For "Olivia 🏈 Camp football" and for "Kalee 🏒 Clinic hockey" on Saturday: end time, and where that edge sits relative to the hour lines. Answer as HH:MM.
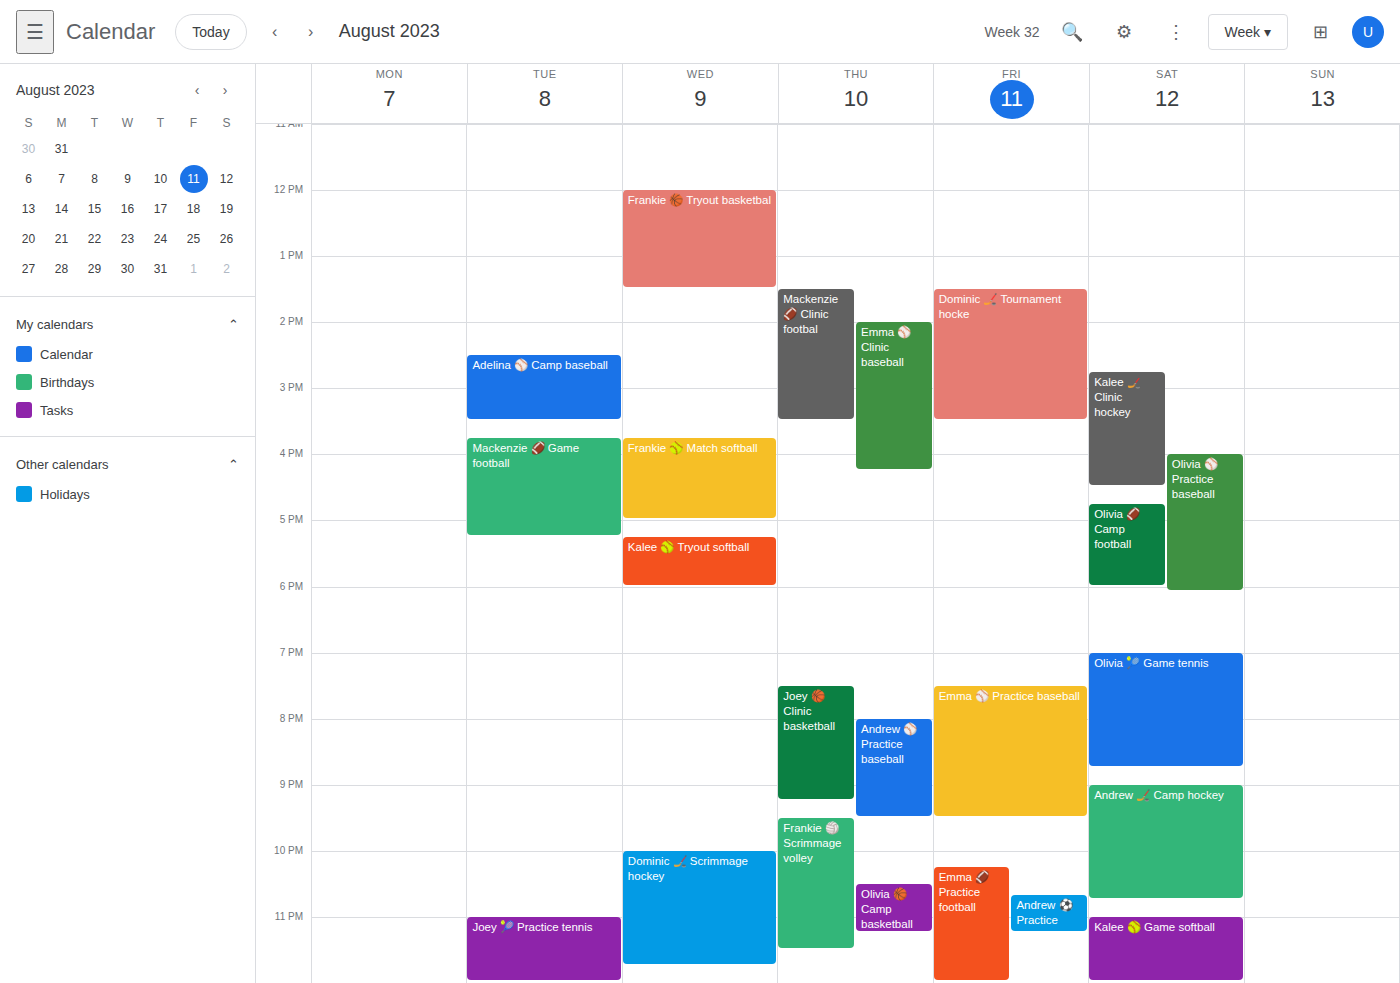
"Olivia 🏈 Camp football": 18:00, exactly on the 18:00 line. "Kalee 🏒 Clinic hockey": 16:30, halfway between the 16:00 and 17:00 lines.